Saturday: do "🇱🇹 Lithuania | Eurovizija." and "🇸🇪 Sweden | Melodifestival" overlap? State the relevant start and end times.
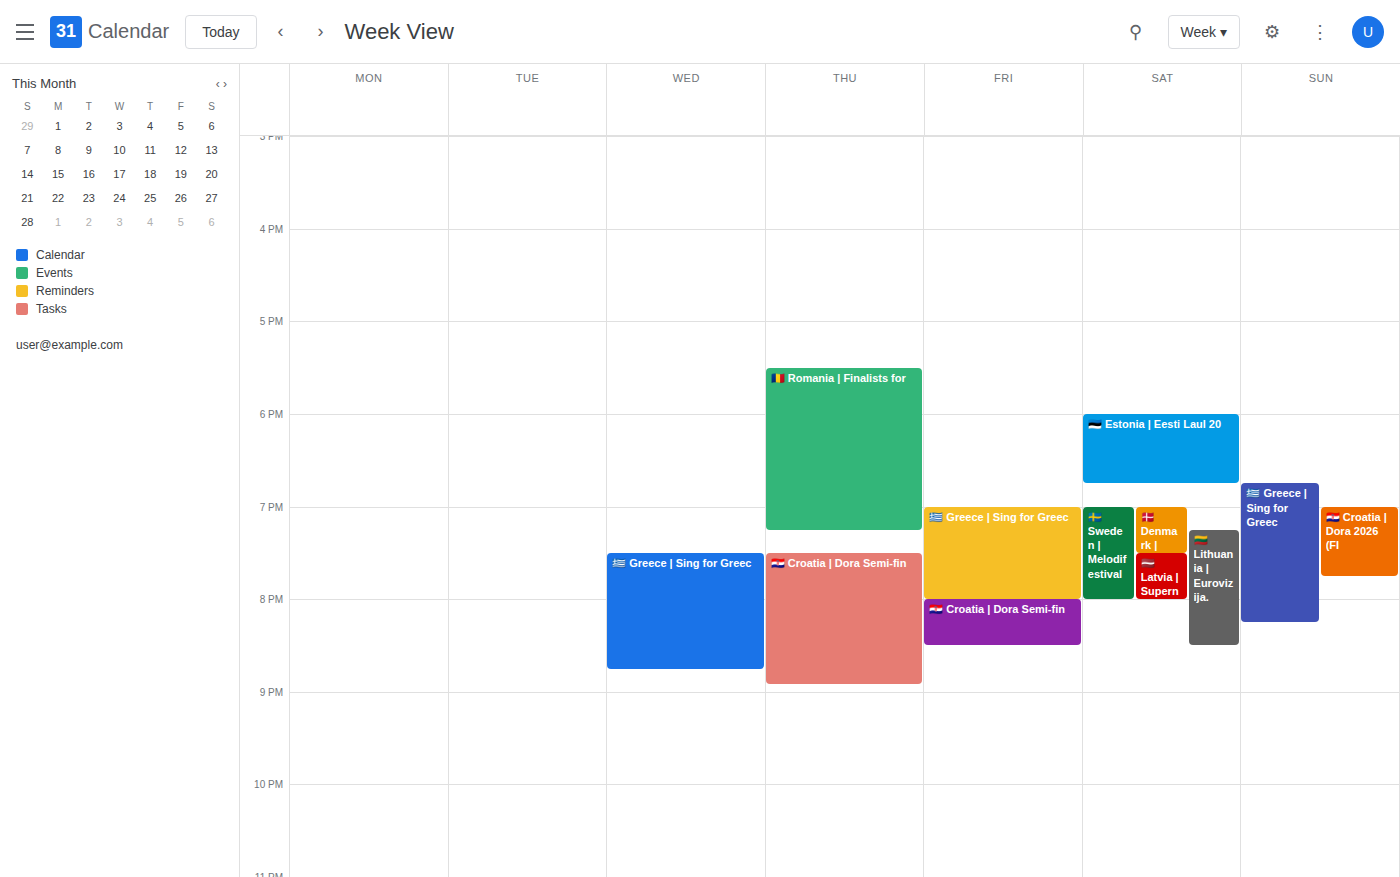
"🇱🇹 Lithuania | Eurovizija." starts at 7:15 PM, before "🇸🇪 Sweden | Melodifestival" ends at 8:00 PM -- they overlap.